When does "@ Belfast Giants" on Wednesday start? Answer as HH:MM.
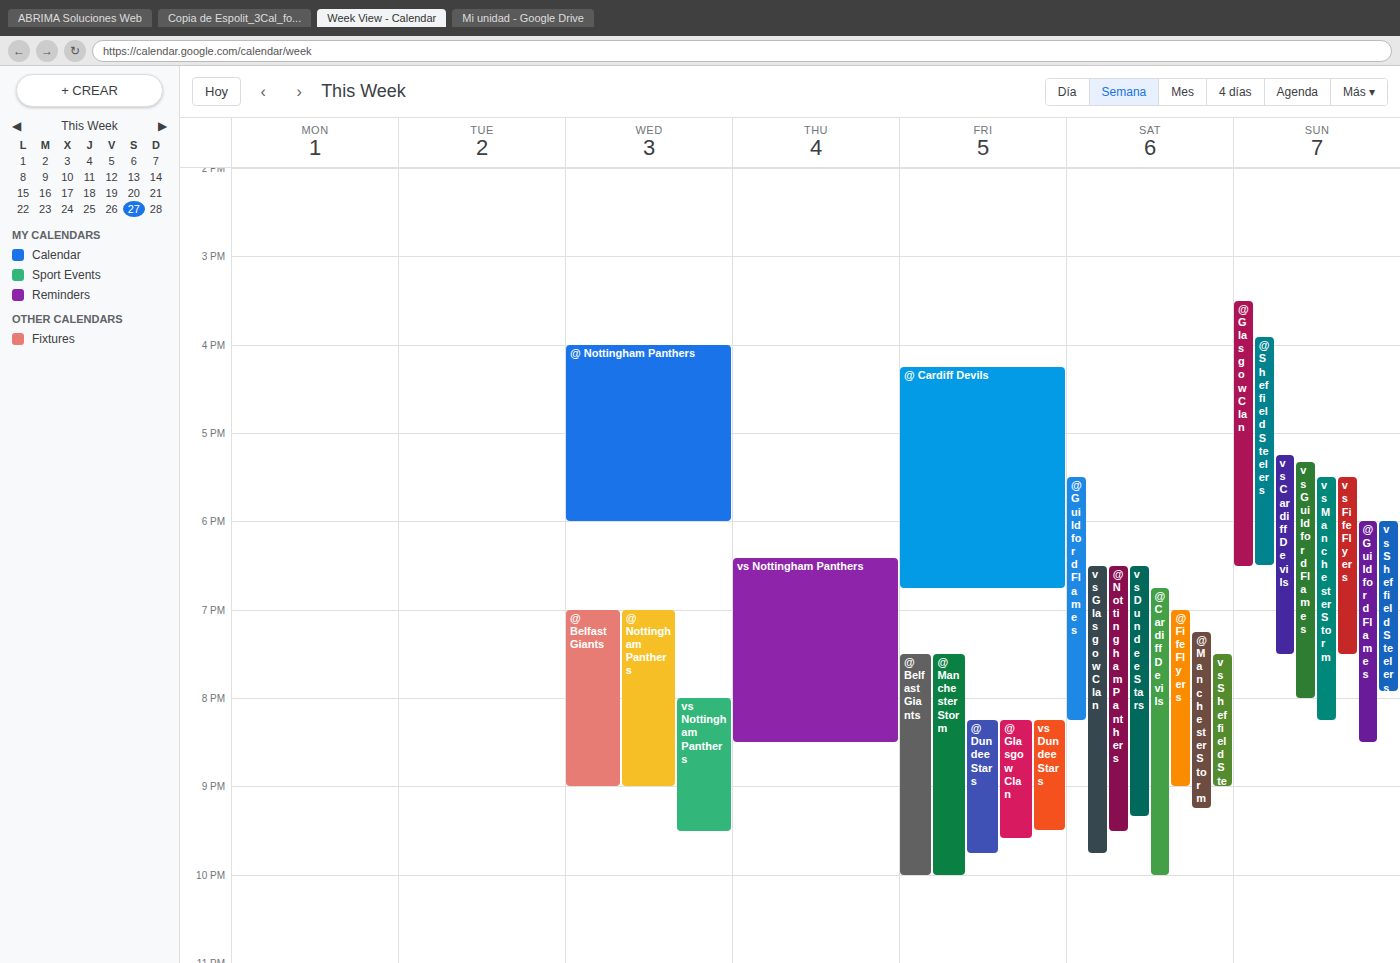
19:00